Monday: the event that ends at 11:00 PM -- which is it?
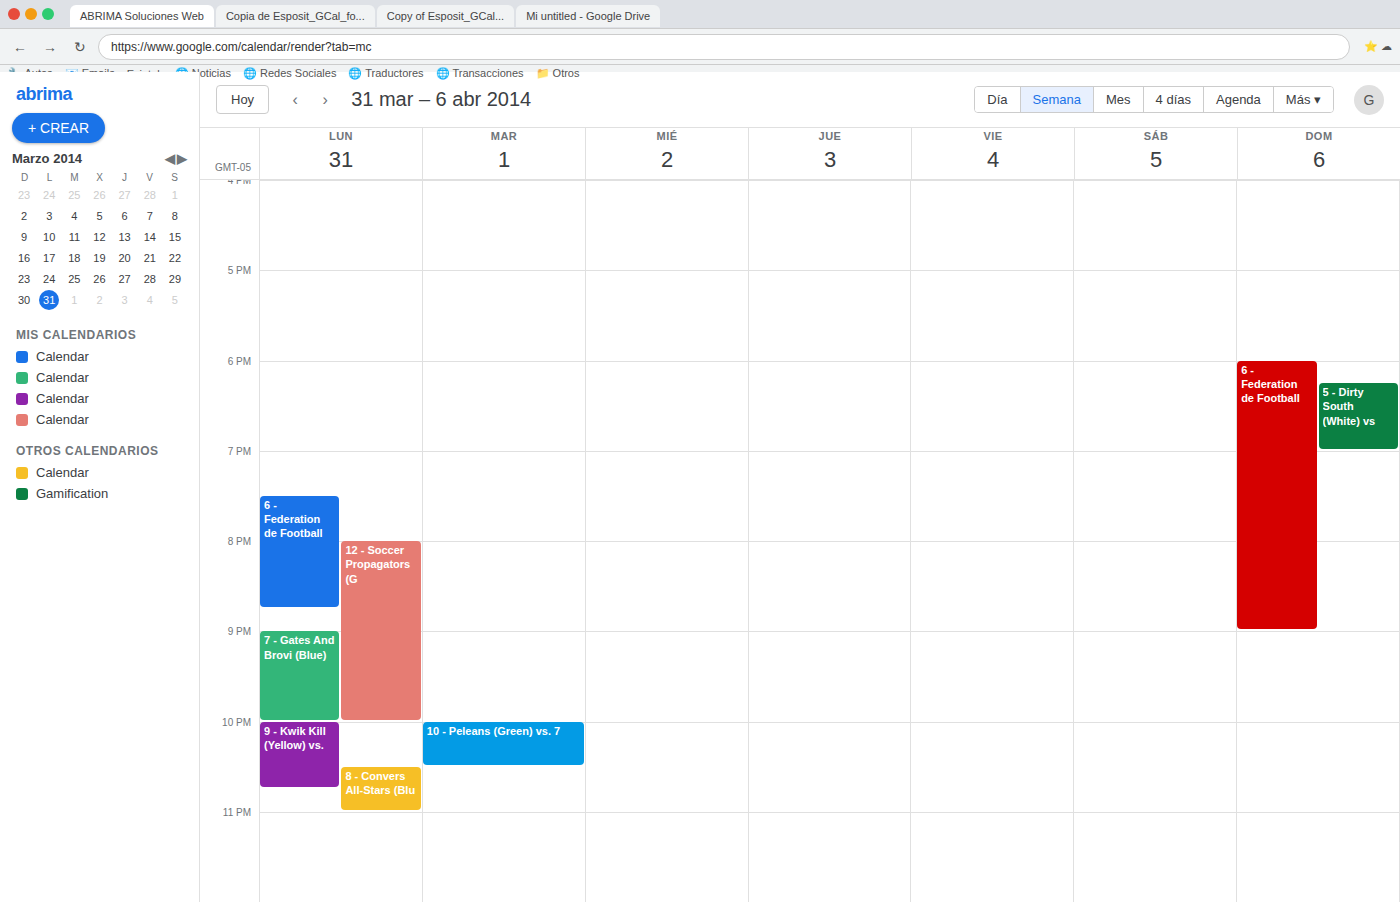
"8 - Convers All-Stars (Blu"